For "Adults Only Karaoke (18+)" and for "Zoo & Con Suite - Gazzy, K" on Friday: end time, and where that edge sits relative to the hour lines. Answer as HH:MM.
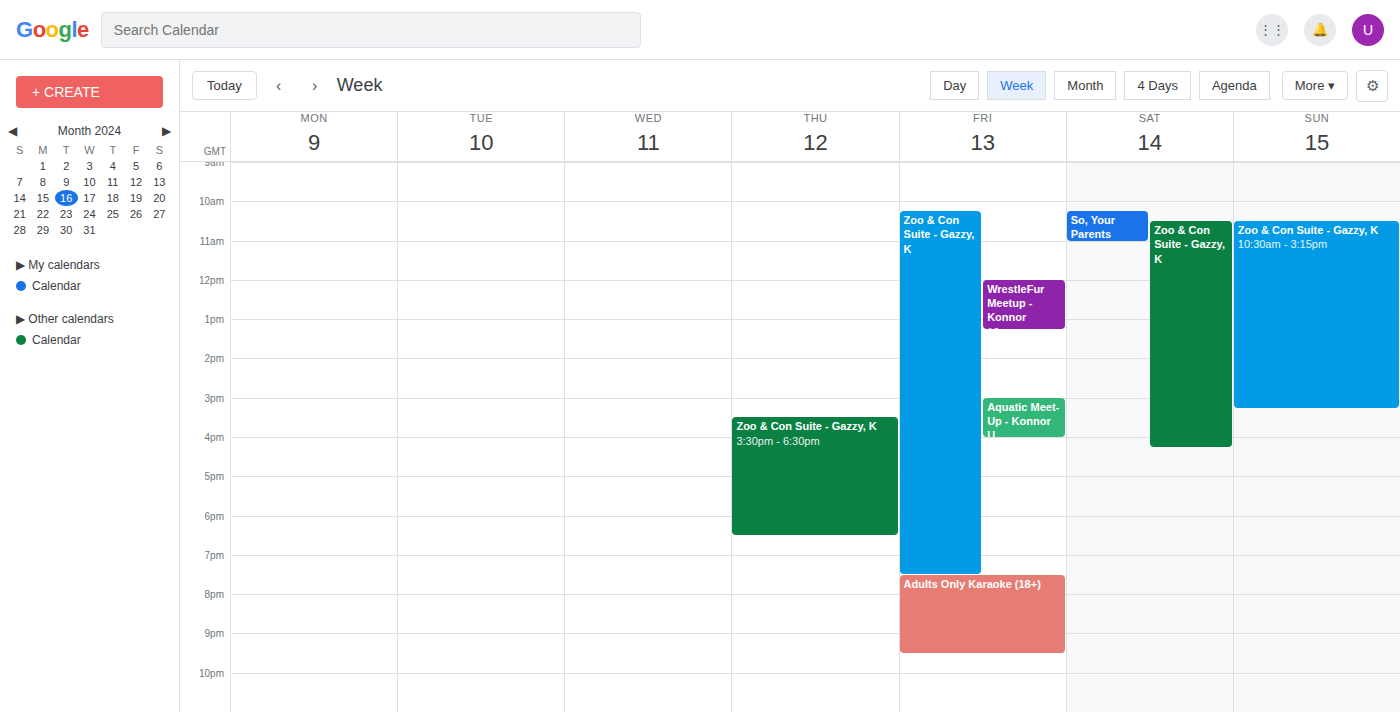
"Adults Only Karaoke (18+)": 21:30, halfway between the 21:00 and 22:00 lines. "Zoo & Con Suite - Gazzy, K": 19:30, halfway between the 19:00 and 20:00 lines.